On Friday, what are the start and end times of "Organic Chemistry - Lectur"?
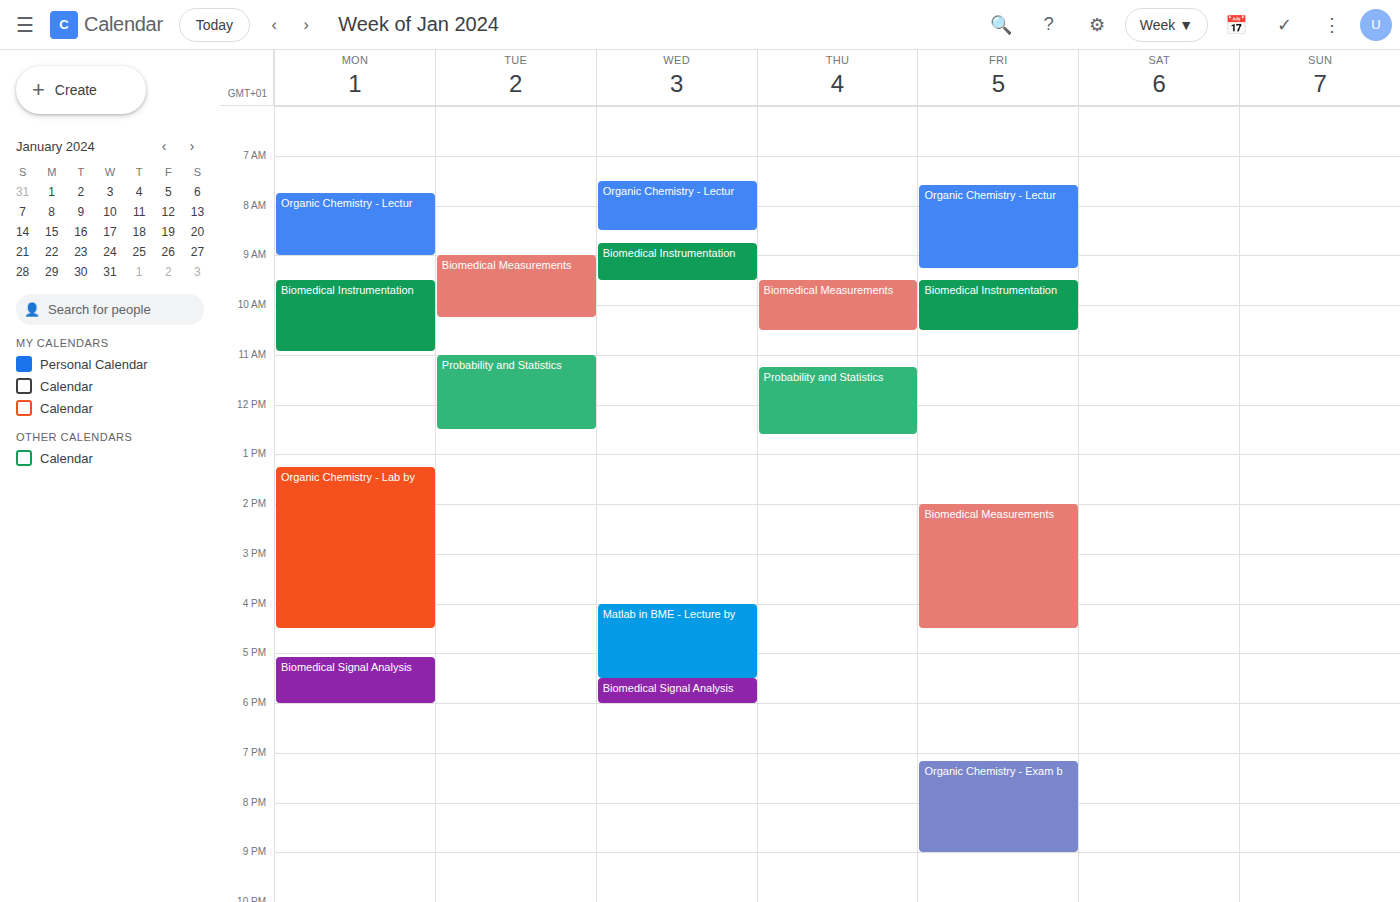
7:35 AM to 9:15 AM